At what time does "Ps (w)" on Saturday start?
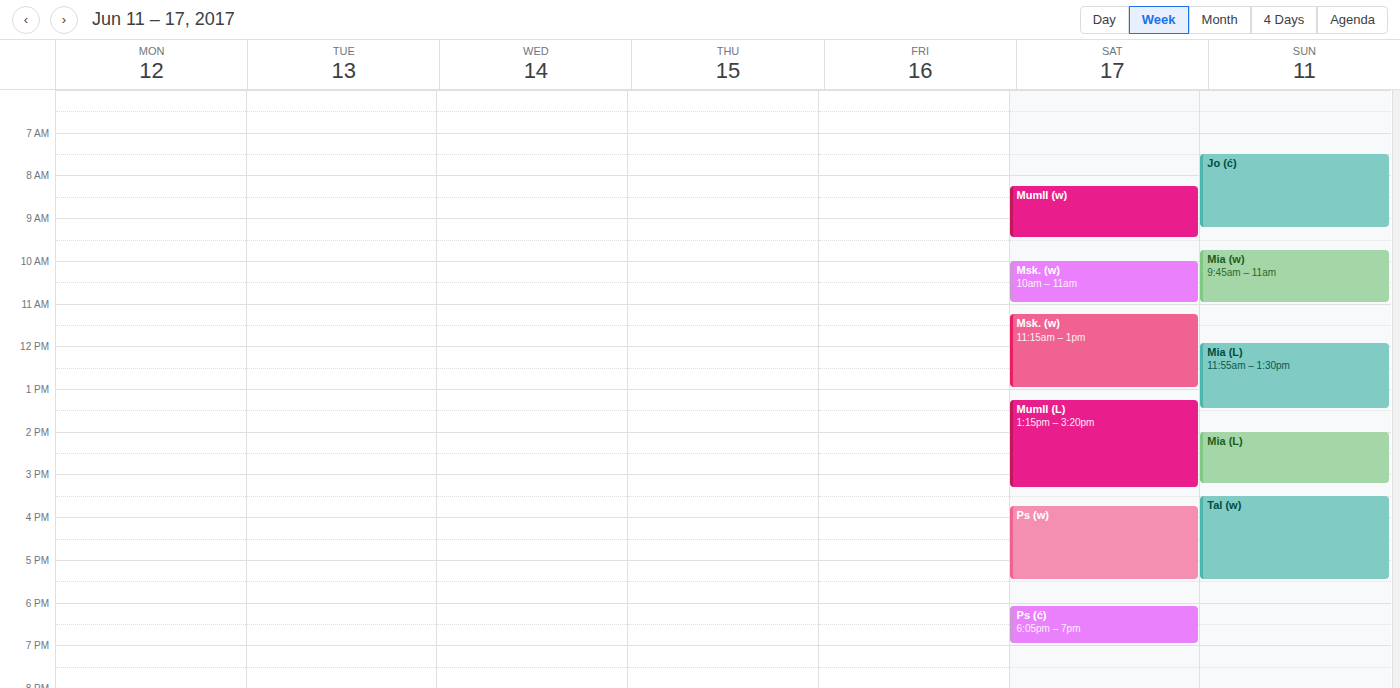
3:45 PM